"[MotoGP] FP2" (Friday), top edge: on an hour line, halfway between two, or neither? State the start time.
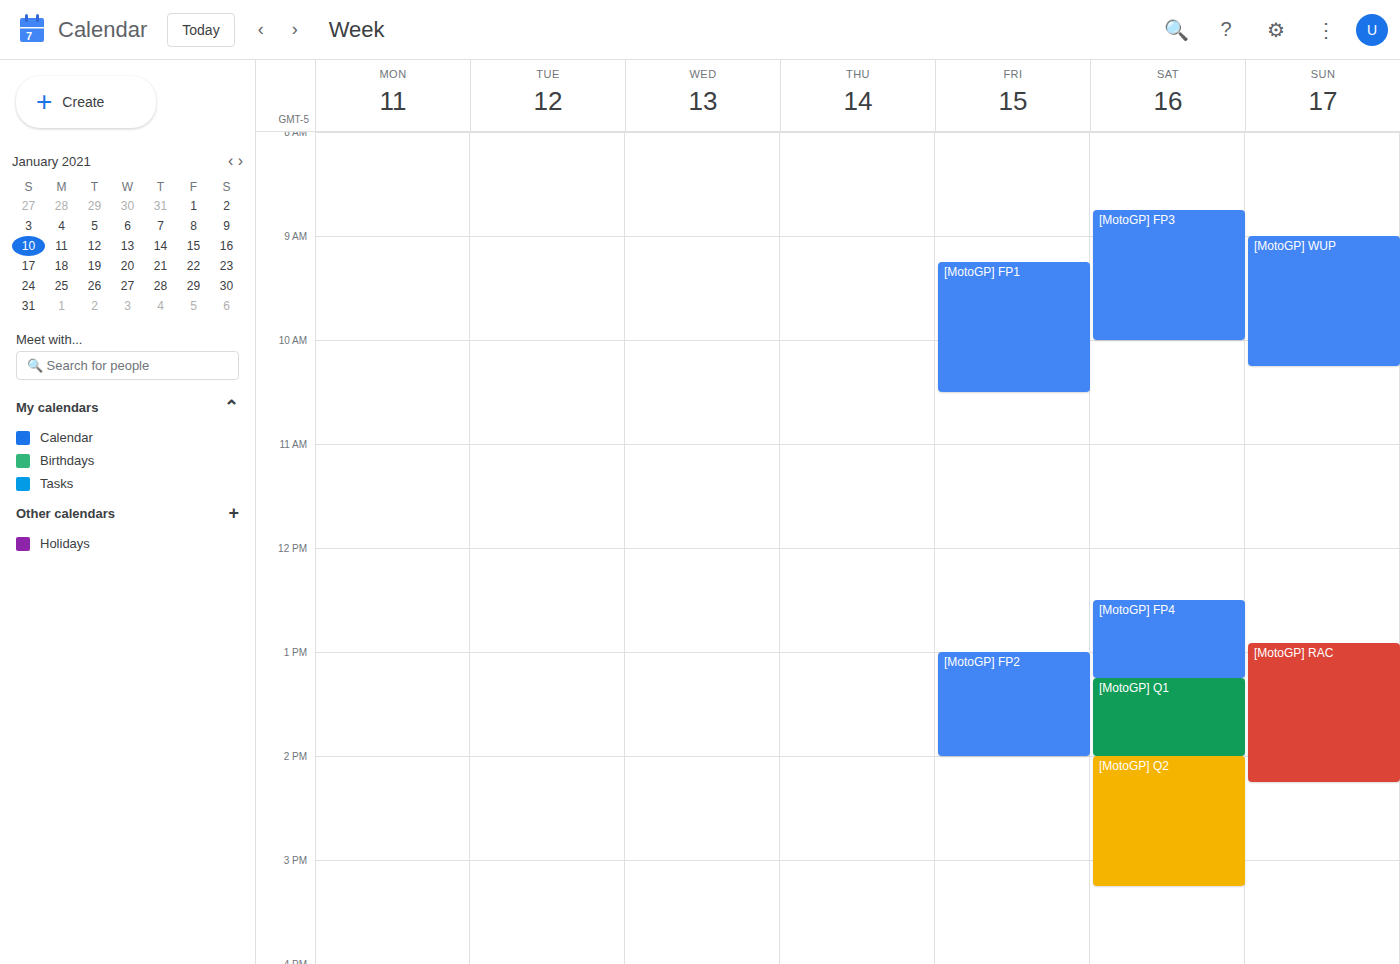
1:00 PM -- exactly on the 1 PM line.